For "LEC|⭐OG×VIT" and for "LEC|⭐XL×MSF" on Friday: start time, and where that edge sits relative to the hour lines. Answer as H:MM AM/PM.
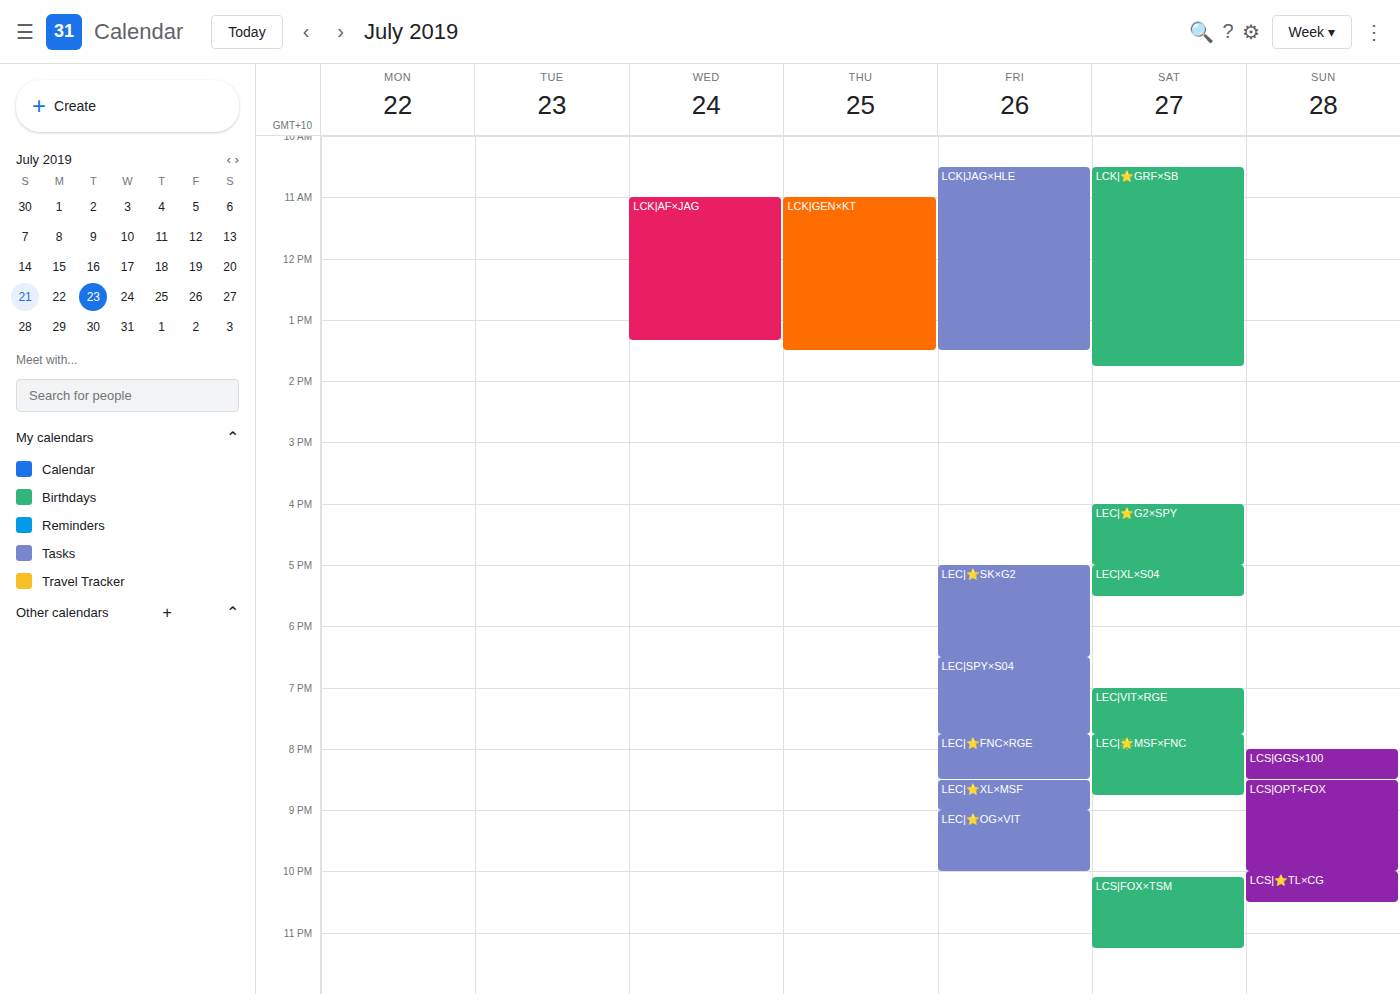
"LEC|⭐OG×VIT": 9:00 PM, exactly on the 9 PM line. "LEC|⭐XL×MSF": 8:30 PM, halfway between the 8 PM and 9 PM lines.